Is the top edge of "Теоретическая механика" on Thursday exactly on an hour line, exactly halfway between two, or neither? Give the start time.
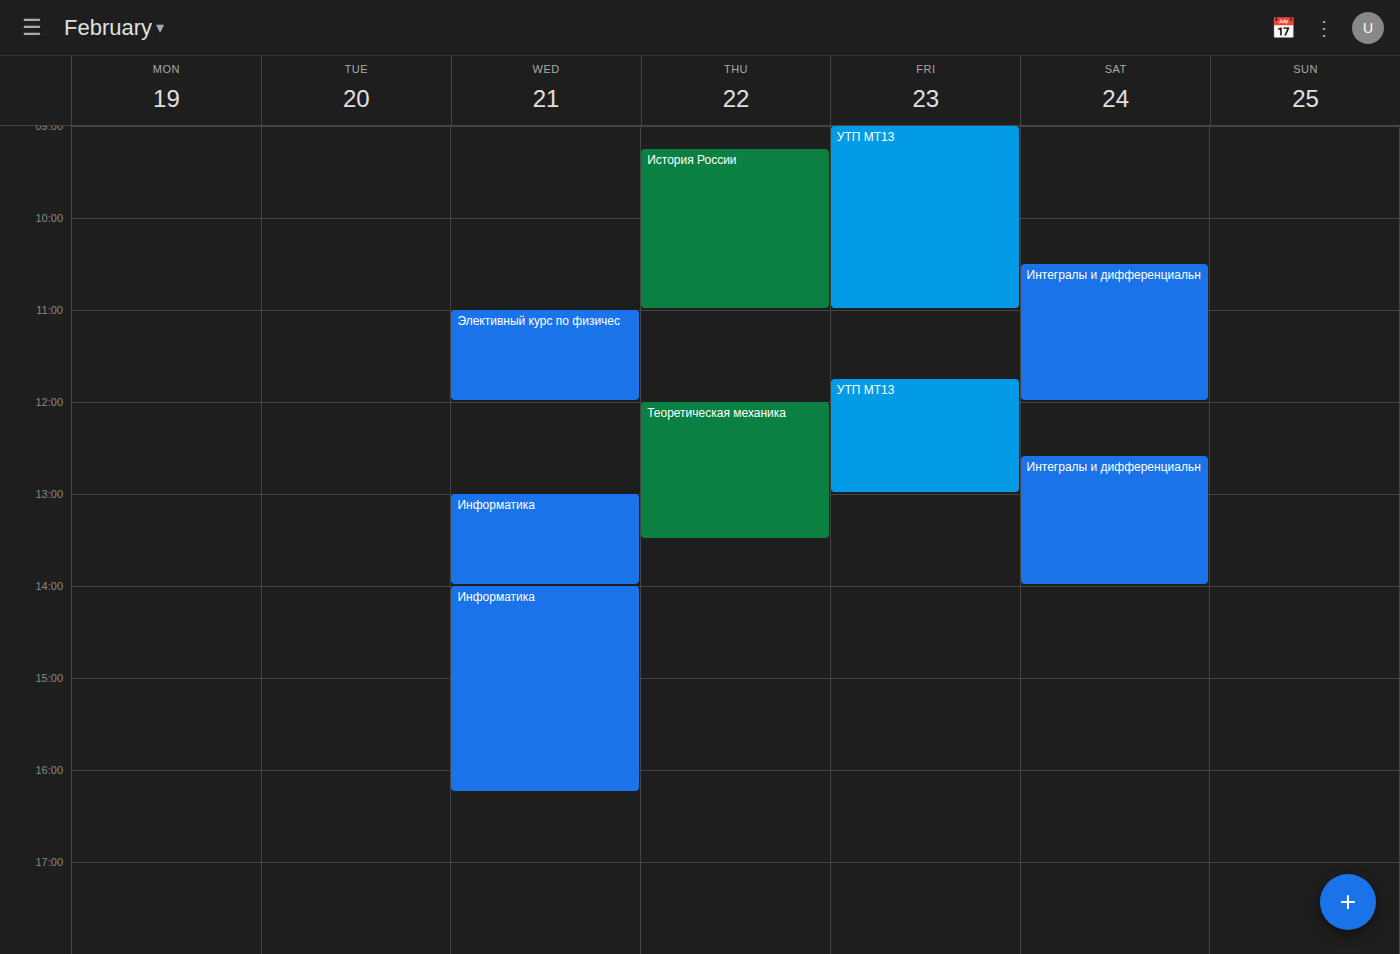
12:00 PM -- exactly on the 12 PM line.